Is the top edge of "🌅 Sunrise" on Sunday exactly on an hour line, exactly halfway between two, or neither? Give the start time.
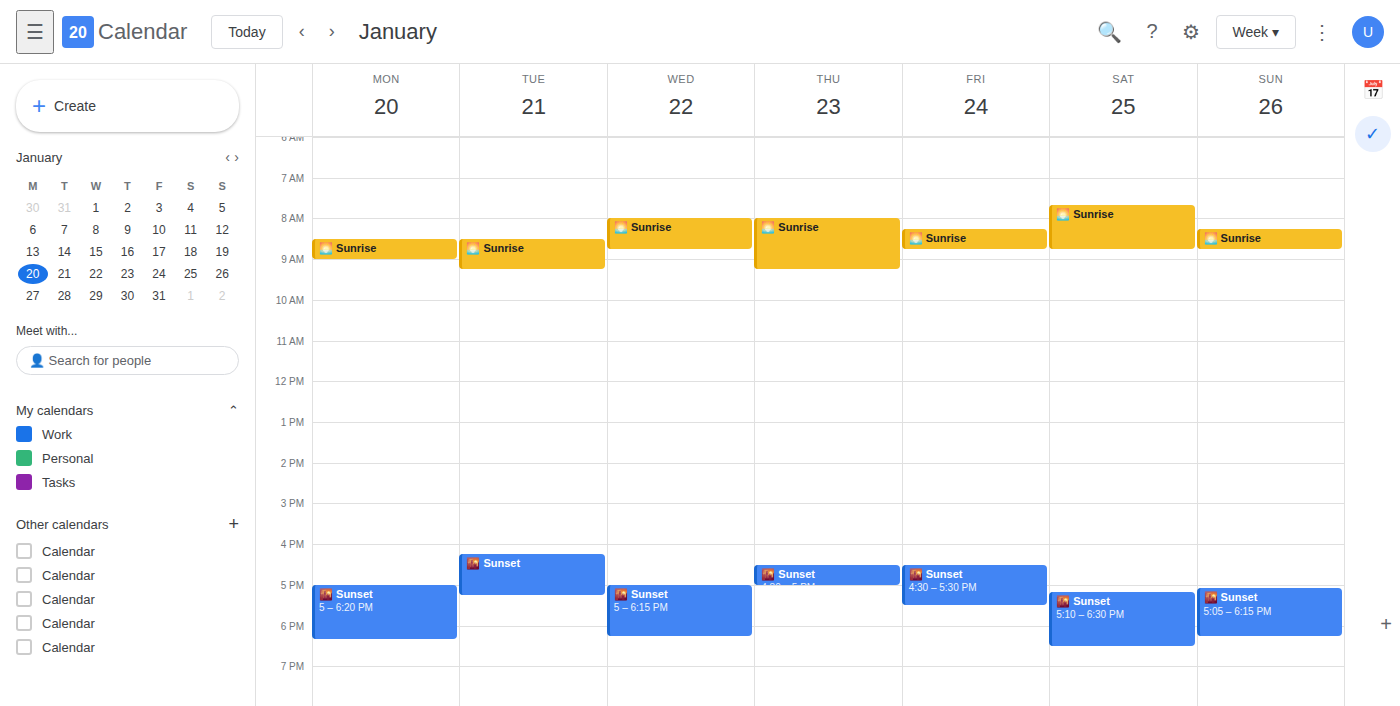
8:15 AM -- neither: a quarter of the way from the 8 AM line to the 9 AM line.